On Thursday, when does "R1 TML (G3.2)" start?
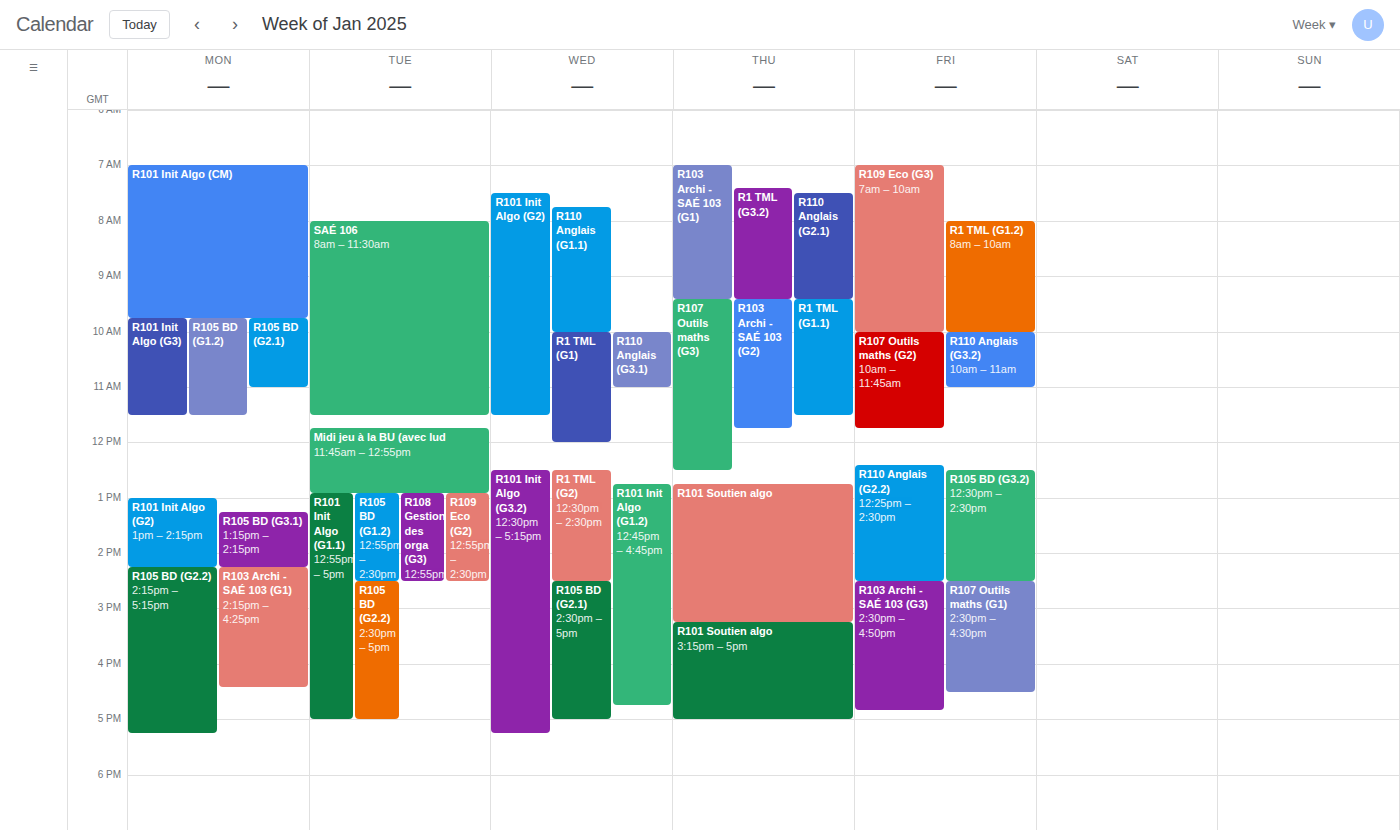
7:25 AM